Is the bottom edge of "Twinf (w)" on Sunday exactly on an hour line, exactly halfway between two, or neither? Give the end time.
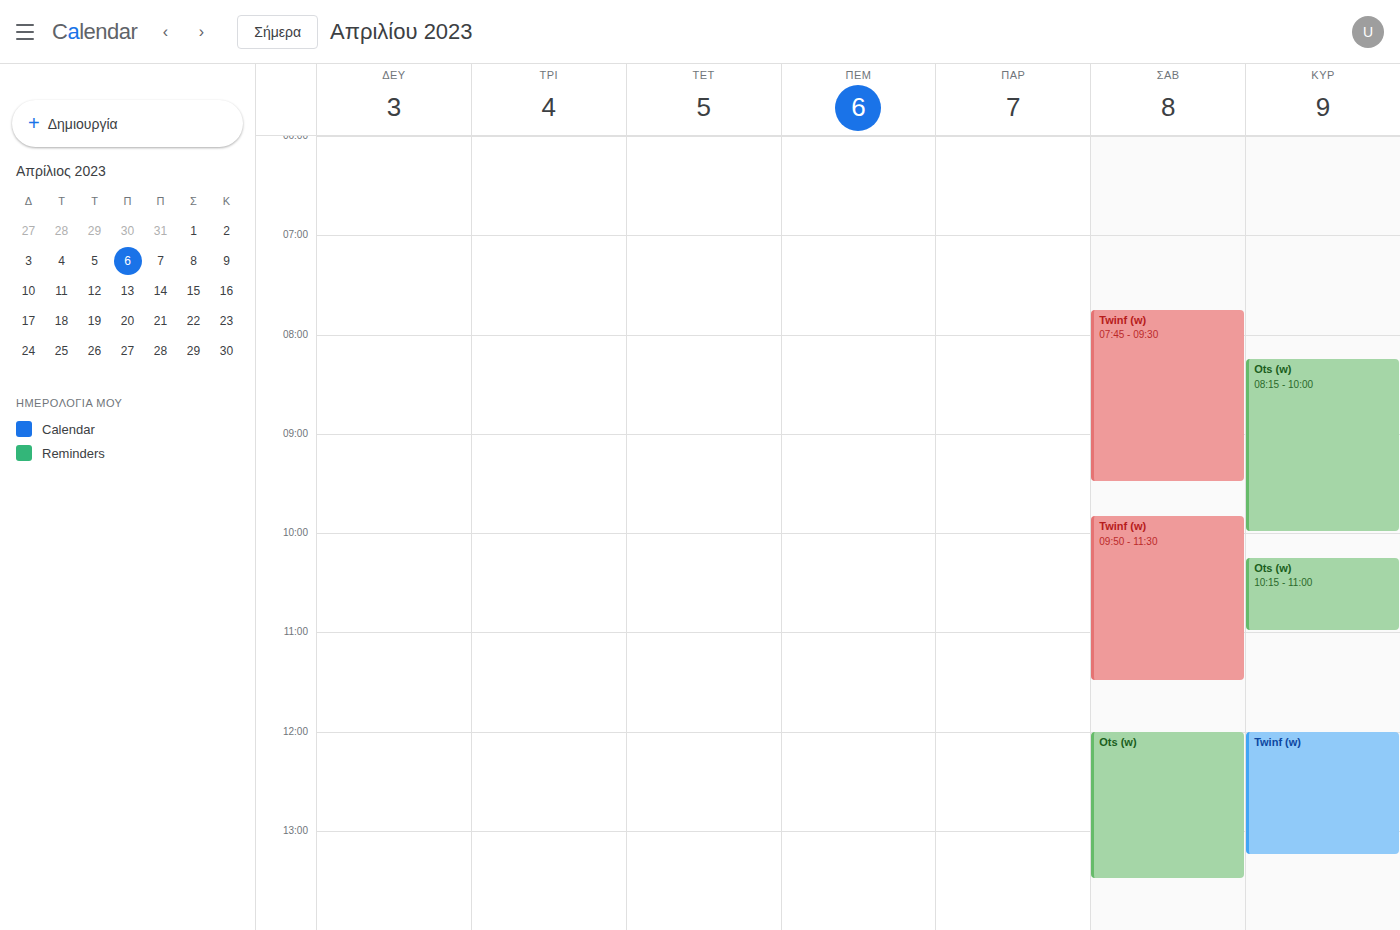
1:15 PM -- neither: a quarter of the way from the 1 PM line to the 2 PM line.